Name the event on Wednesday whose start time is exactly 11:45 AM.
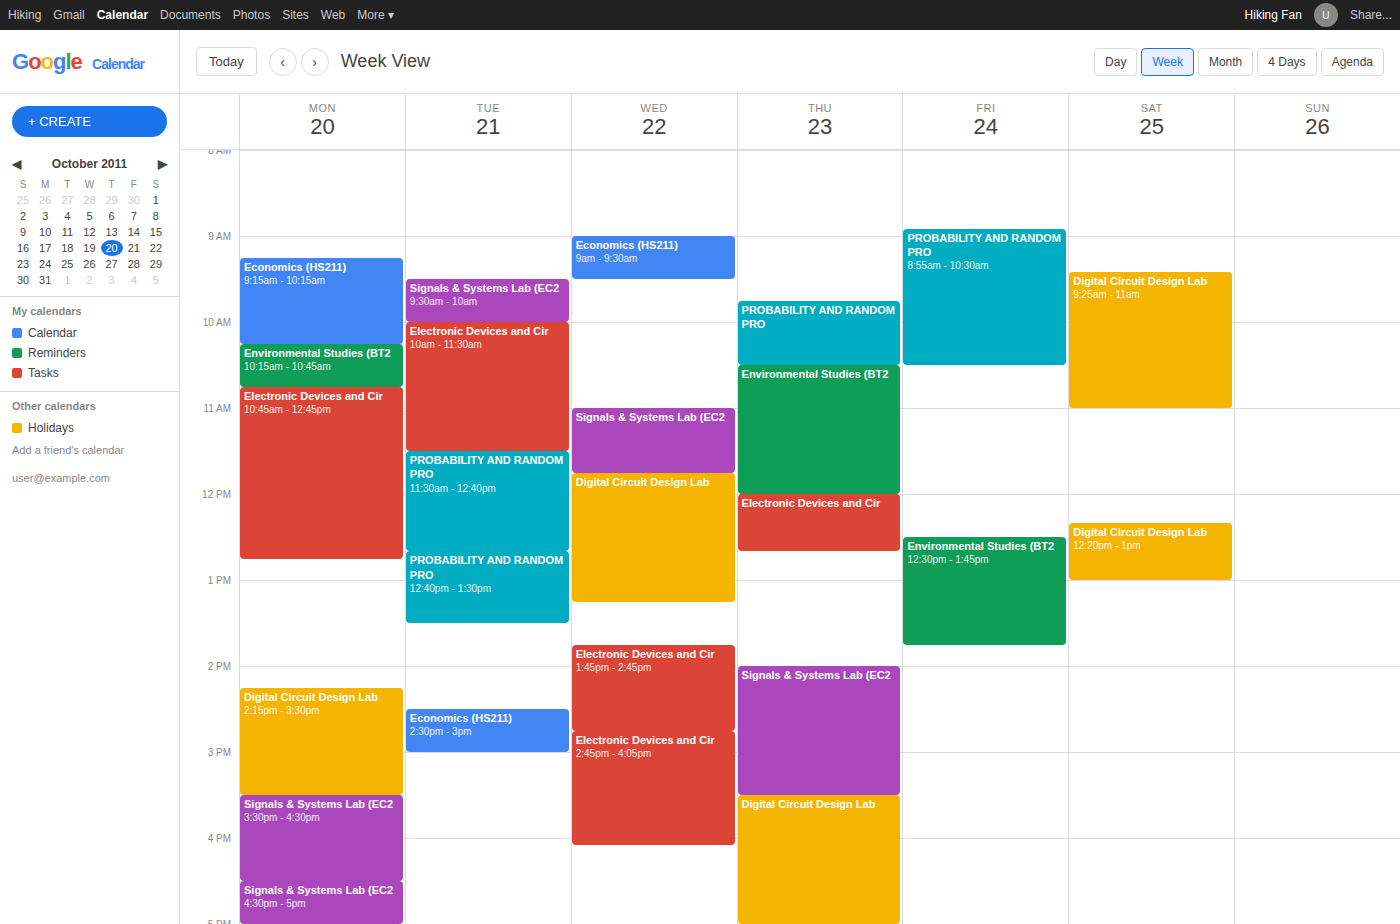
"Digital Circuit Design Lab"